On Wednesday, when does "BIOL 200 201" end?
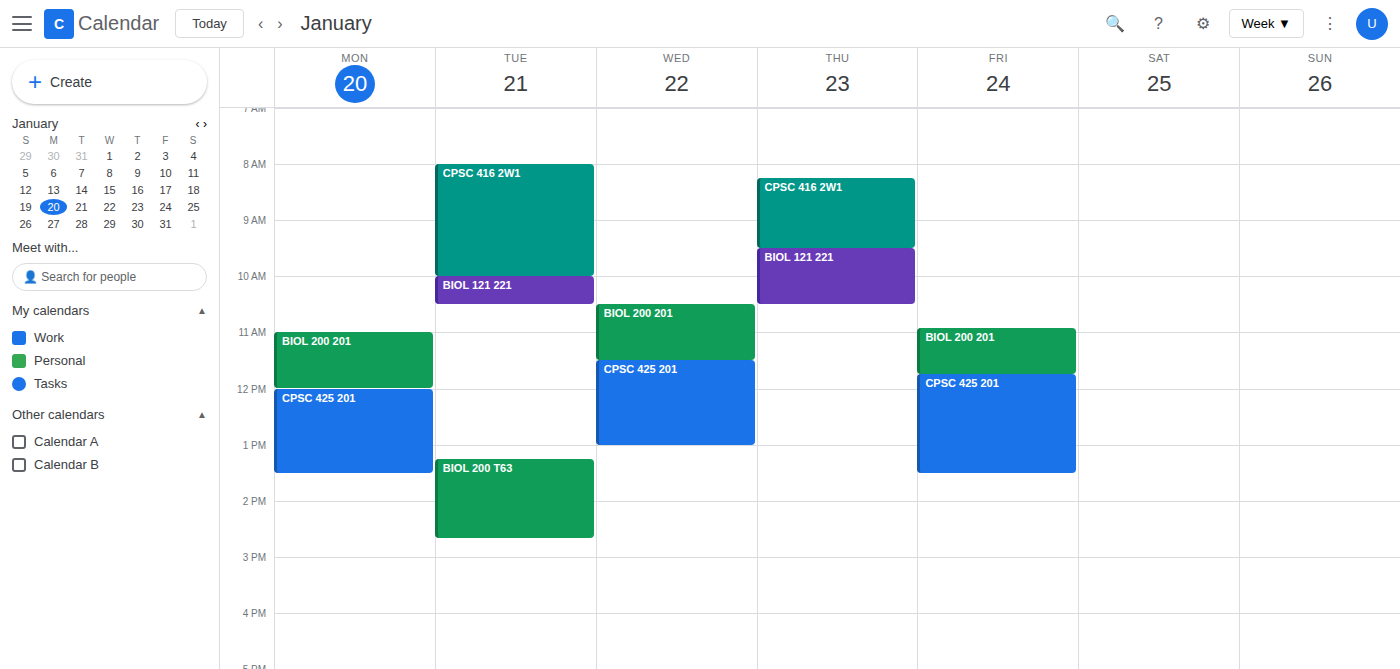
11:30 AM